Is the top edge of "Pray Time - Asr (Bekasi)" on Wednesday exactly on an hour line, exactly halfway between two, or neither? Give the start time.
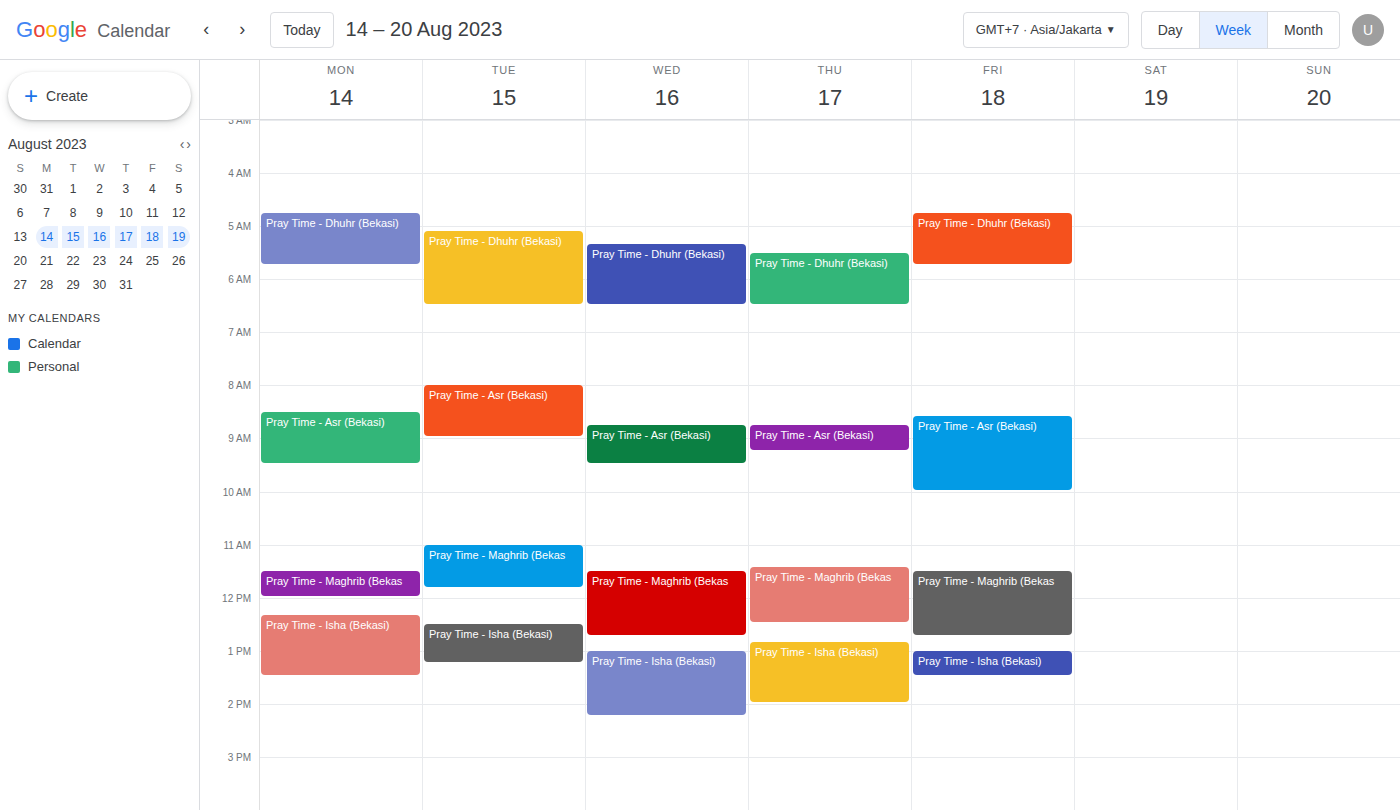
8:45 AM -- neither: three quarters of the way from the 8 AM line to the 9 AM line.